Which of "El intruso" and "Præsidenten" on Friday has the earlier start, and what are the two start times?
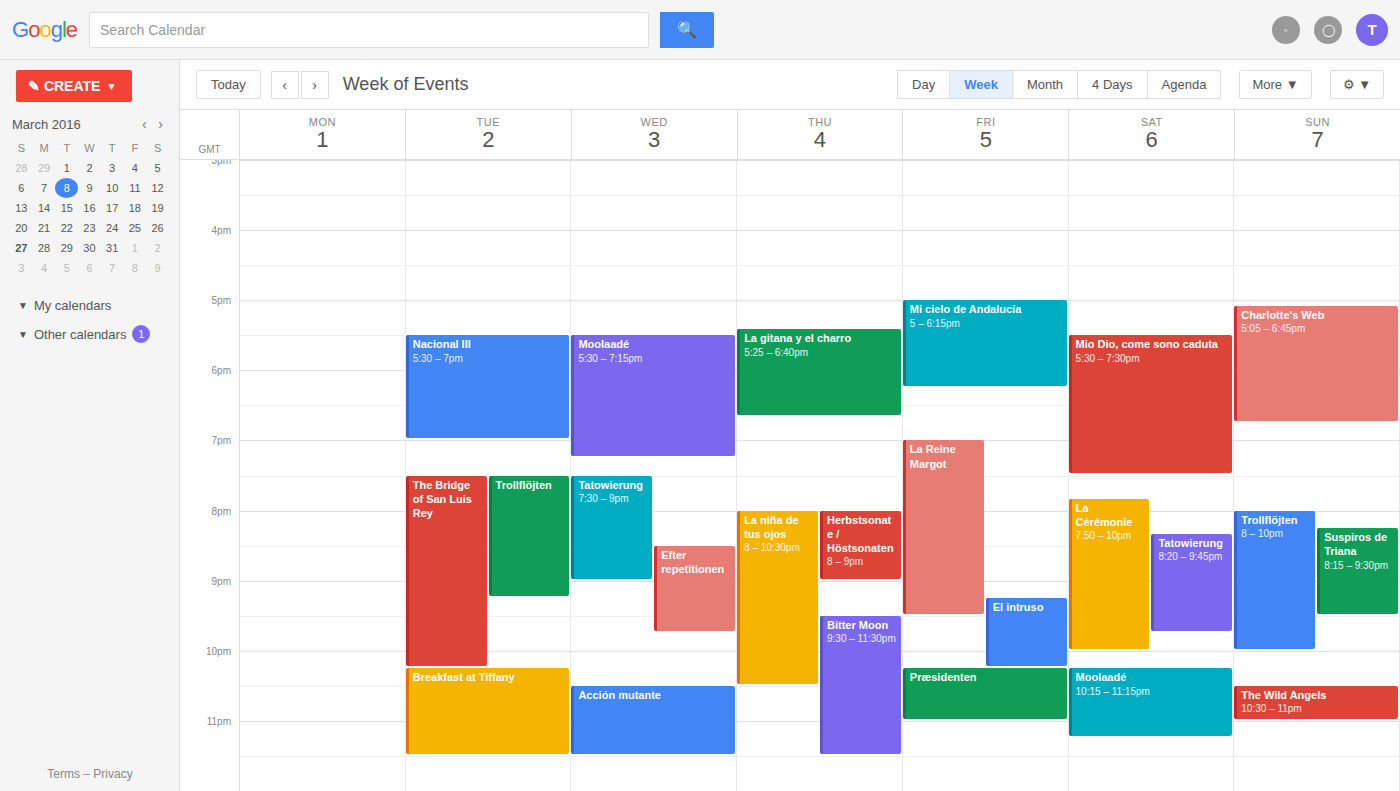
"El intruso" 9:15 PM; "Præsidenten" 10:15 PM.